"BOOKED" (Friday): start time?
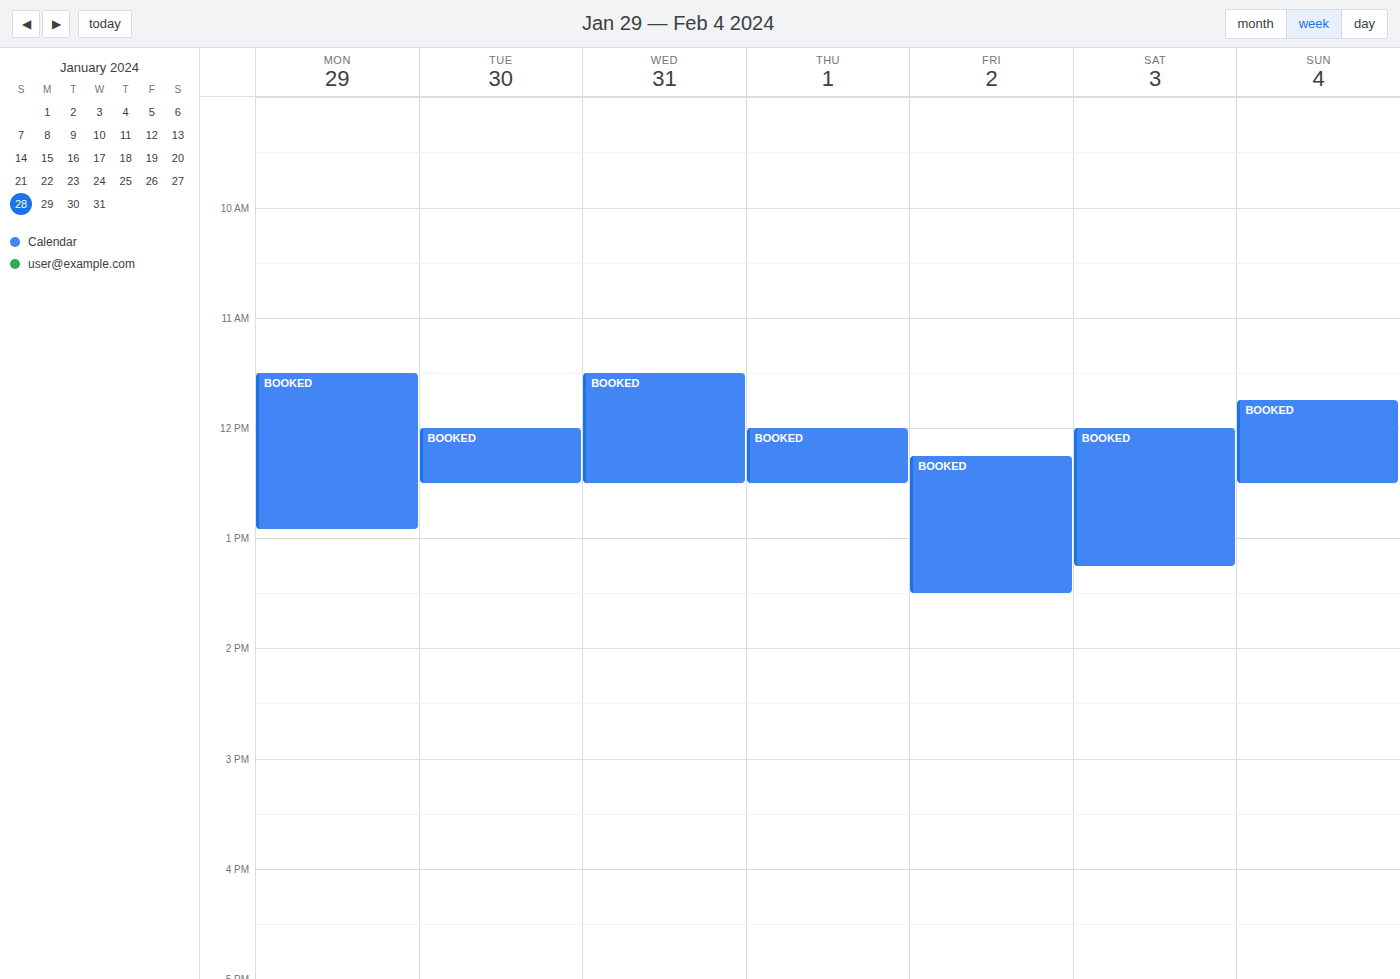
12:15 PM